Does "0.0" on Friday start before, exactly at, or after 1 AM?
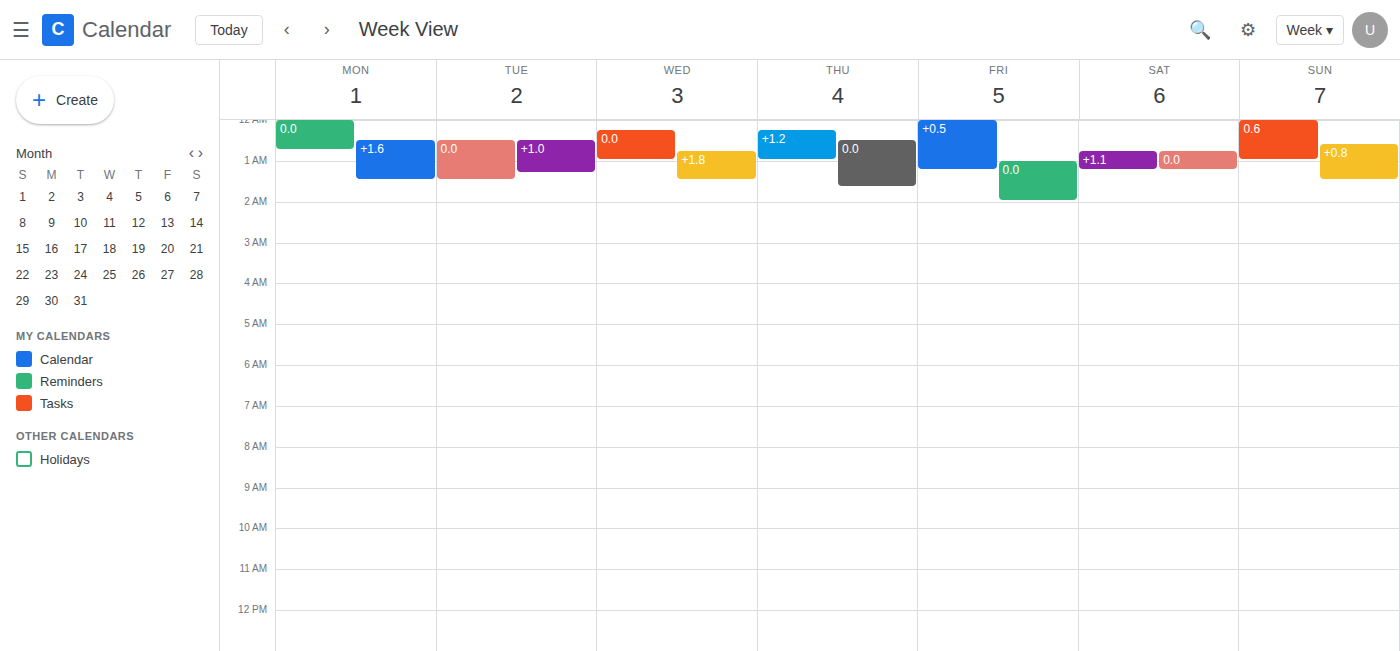
1:00 AM -- exactly at 1 AM, on the 1 AM line.